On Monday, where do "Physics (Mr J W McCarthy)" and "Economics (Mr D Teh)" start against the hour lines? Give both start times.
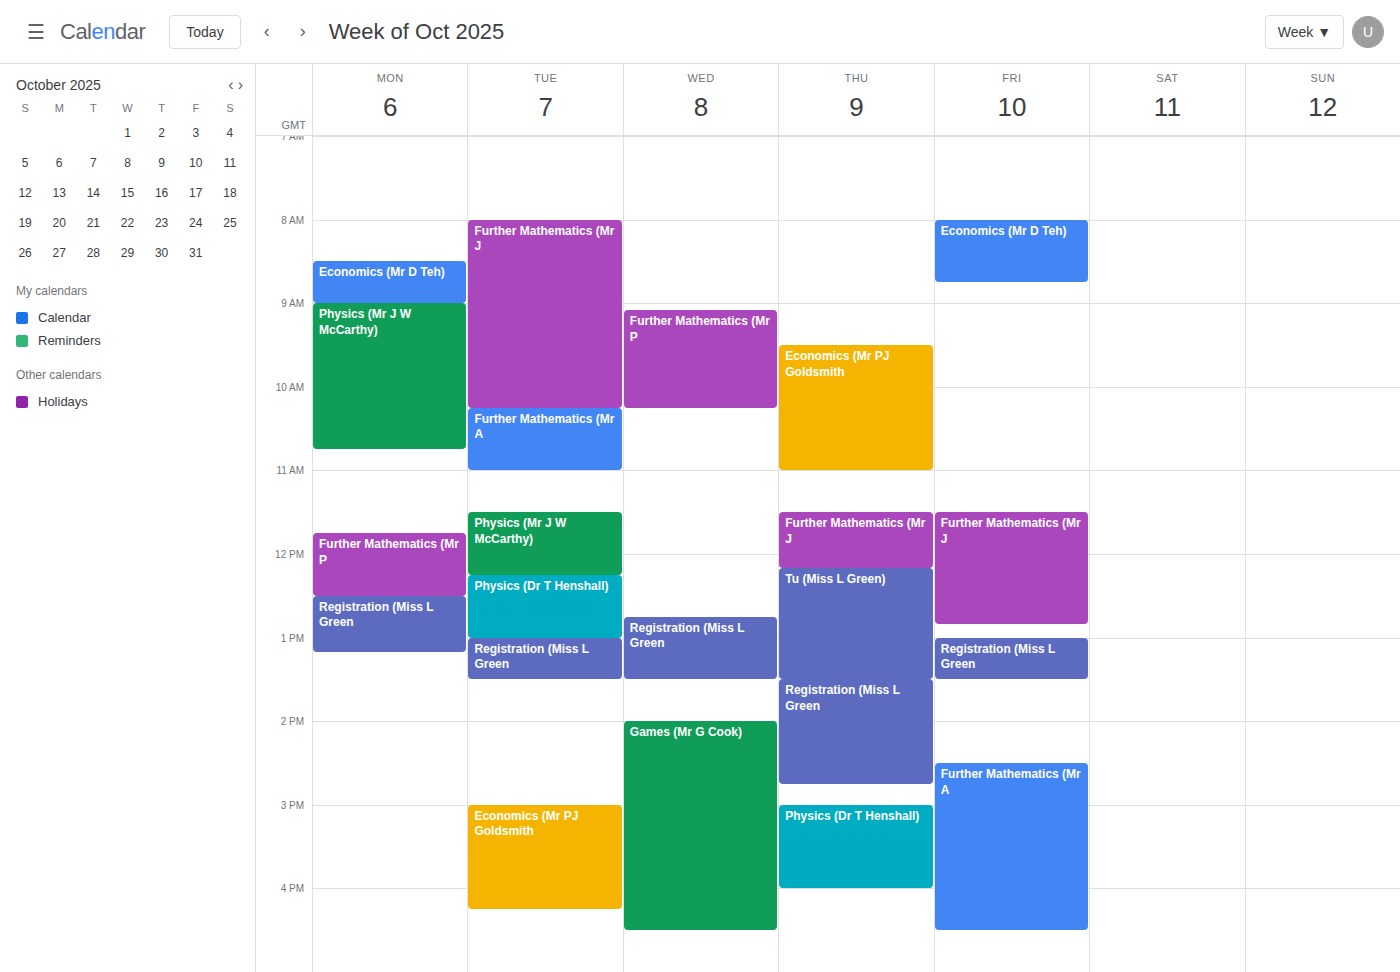
"Physics (Mr J W McCarthy)": 9:00 AM, exactly on the 9 AM line. "Economics (Mr D Teh)": 8:30 AM, halfway between the 8 AM and 9 AM lines.